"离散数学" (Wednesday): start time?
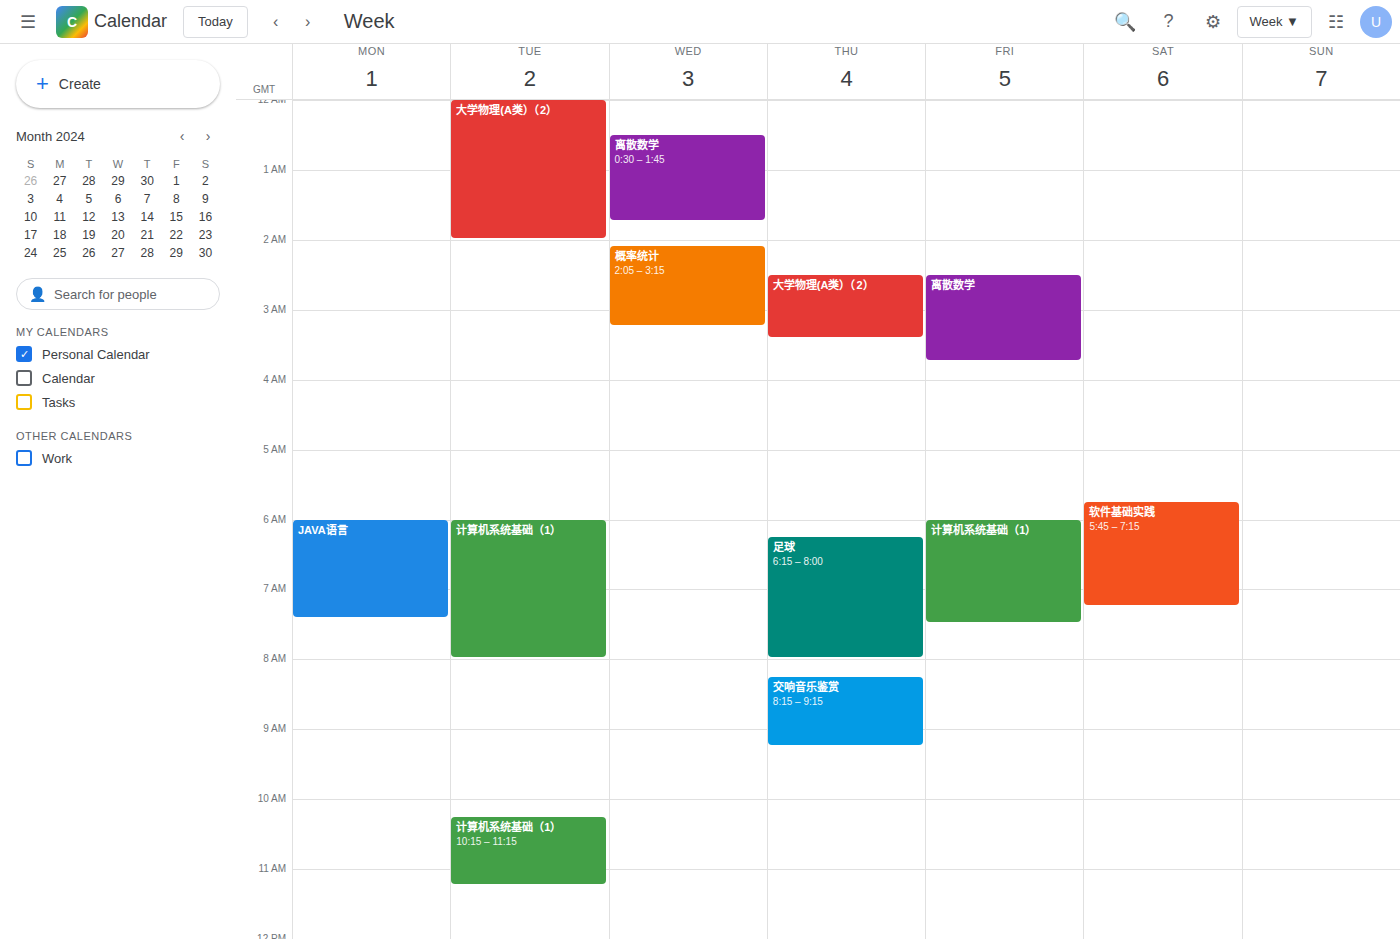
12:30 AM